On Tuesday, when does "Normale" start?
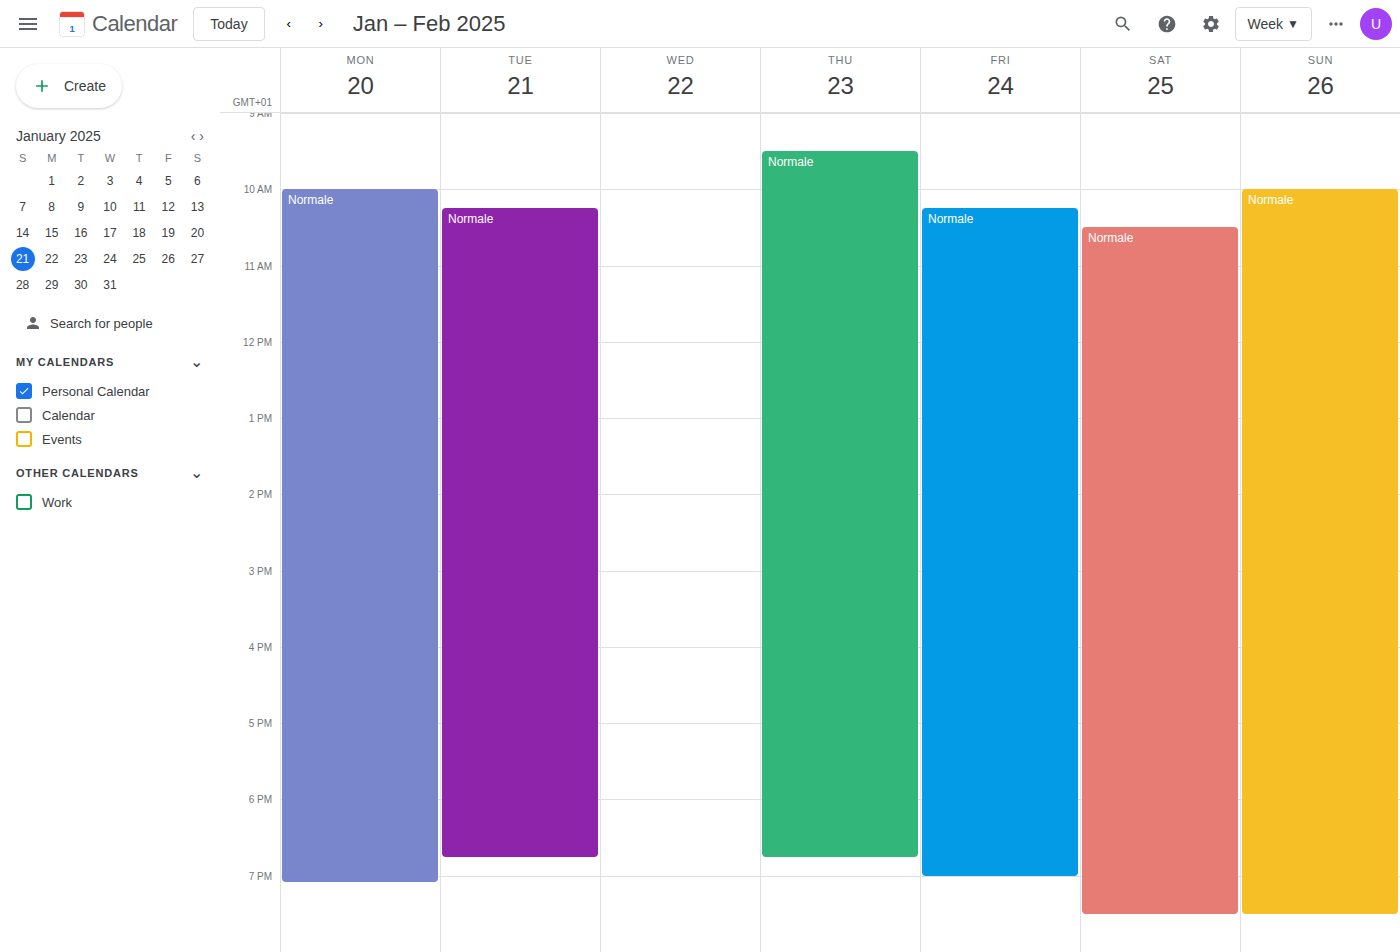
10:15 AM